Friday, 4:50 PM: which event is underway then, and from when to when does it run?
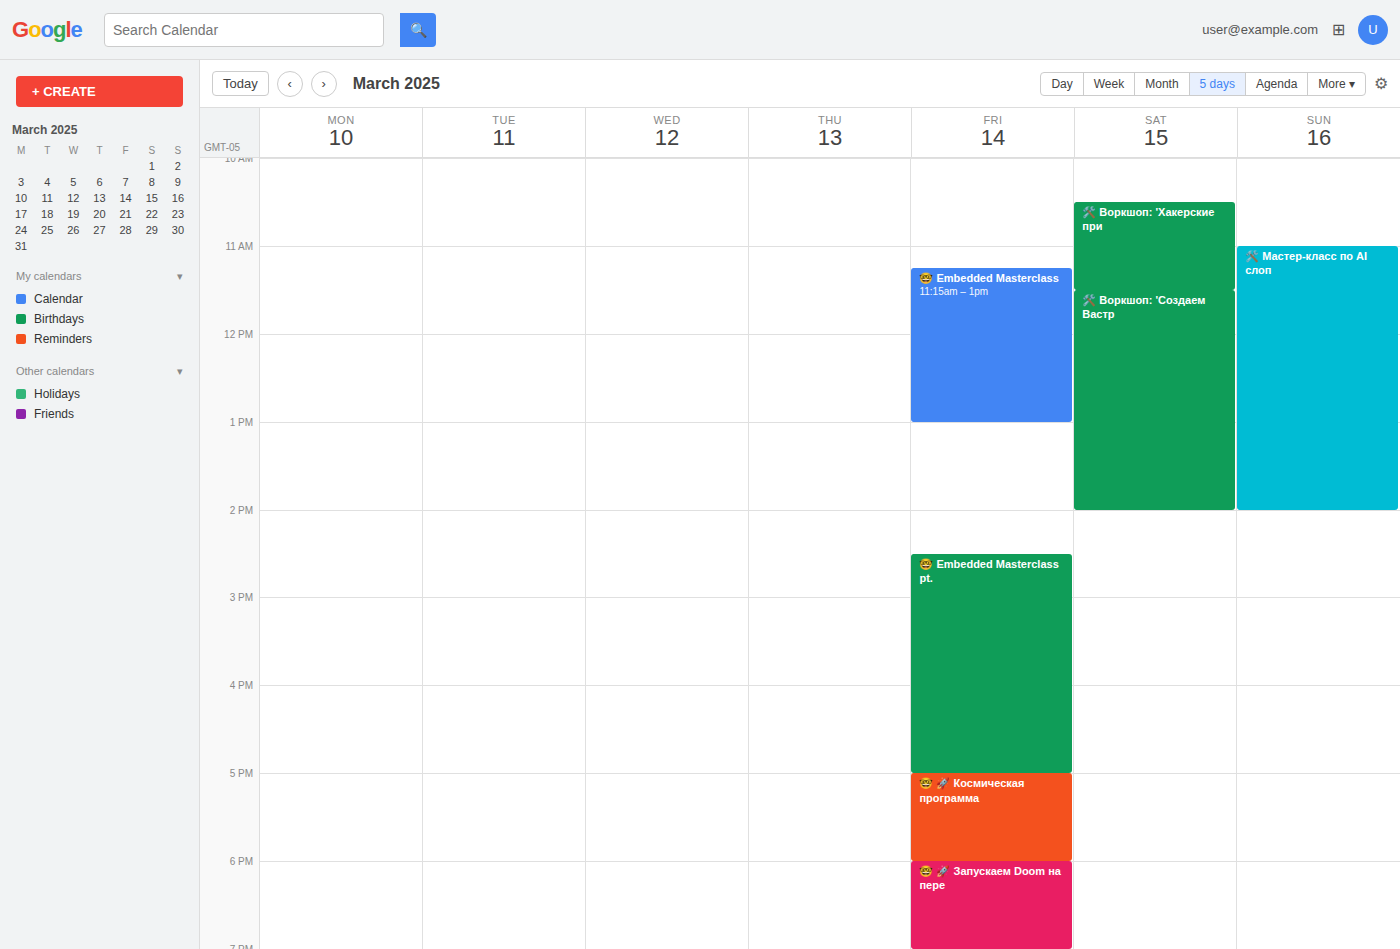
"🤓 Embedded Masterclass pt.", 2:30 PM to 5:00 PM